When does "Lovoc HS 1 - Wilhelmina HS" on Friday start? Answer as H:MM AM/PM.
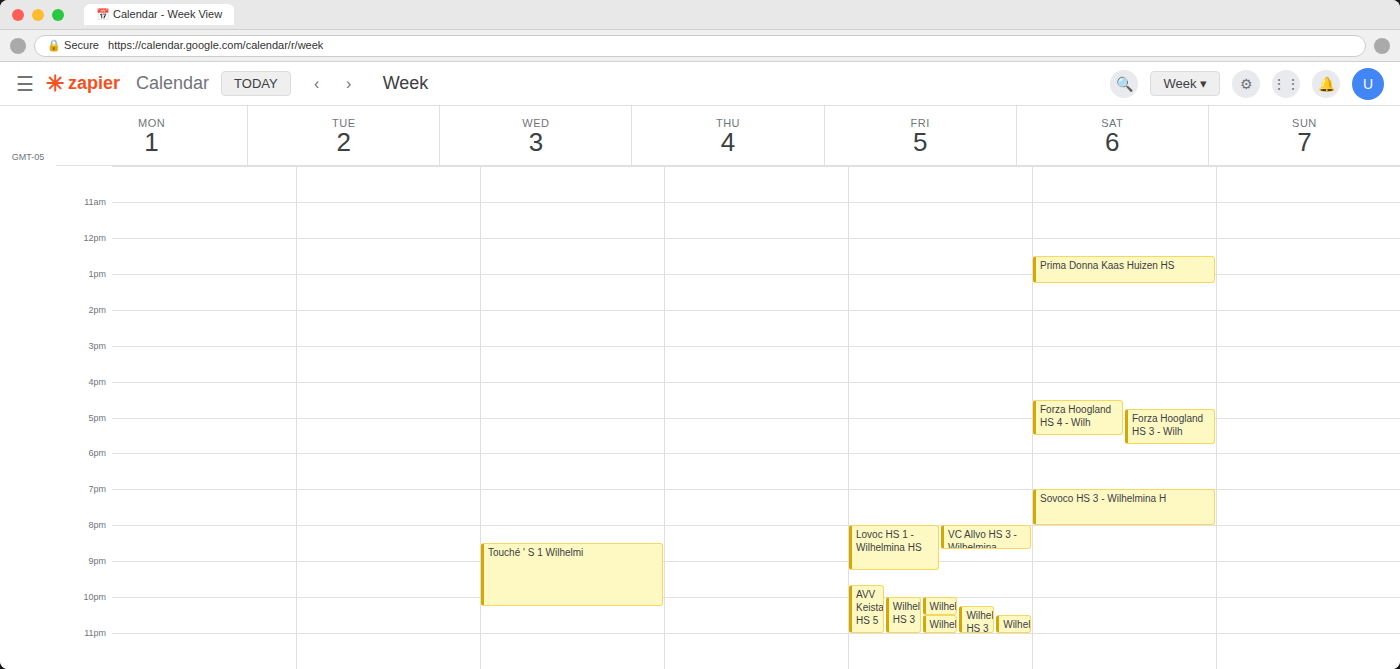
8:00 PM